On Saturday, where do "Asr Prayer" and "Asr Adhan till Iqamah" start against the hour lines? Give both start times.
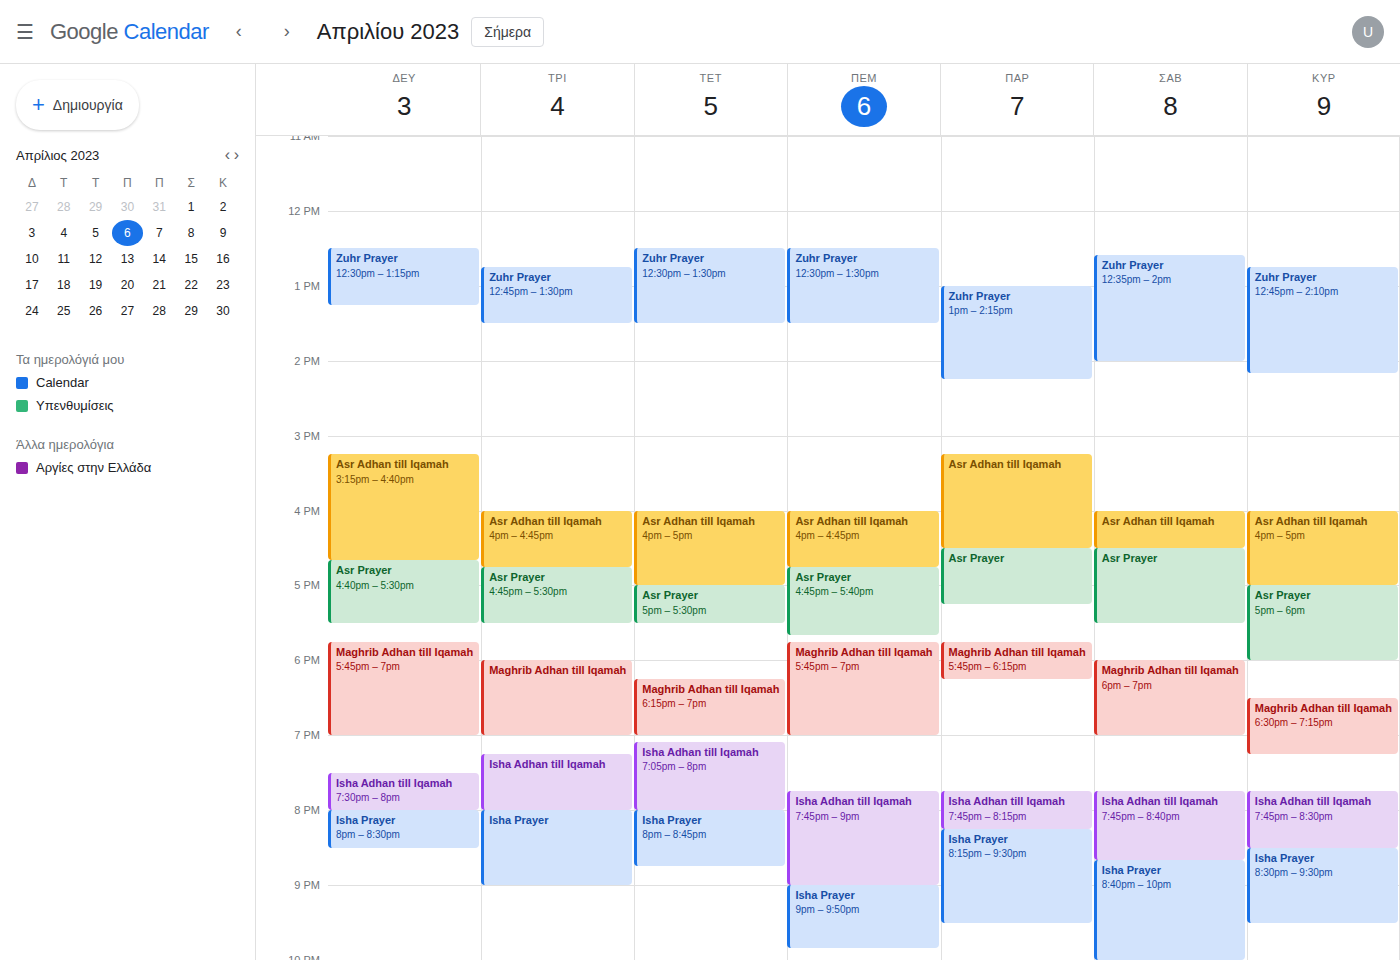
"Asr Prayer": 4:30 PM, halfway between the 4 PM and 5 PM lines. "Asr Adhan till Iqamah": 4:00 PM, exactly on the 4 PM line.